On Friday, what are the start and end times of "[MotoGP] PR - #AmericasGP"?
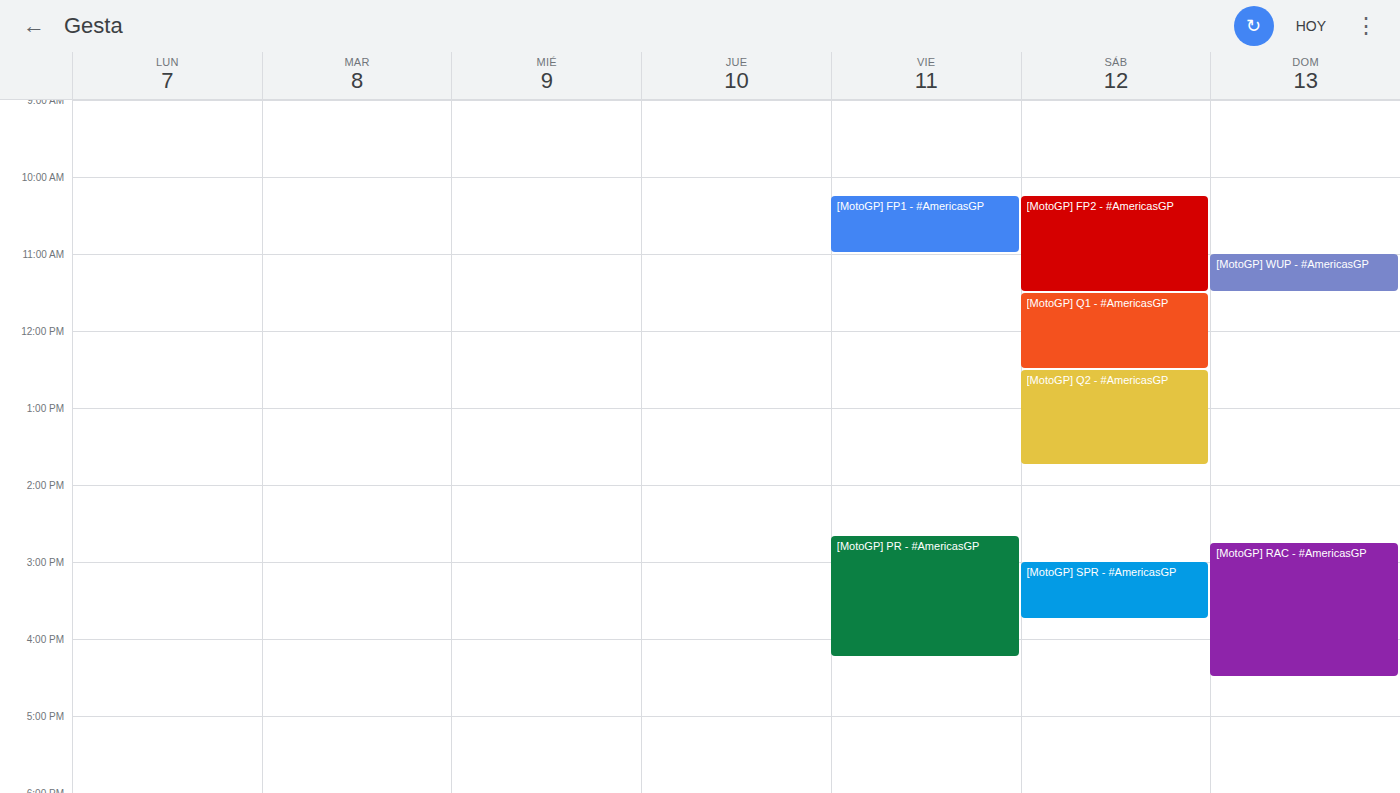
2:40 PM to 4:15 PM